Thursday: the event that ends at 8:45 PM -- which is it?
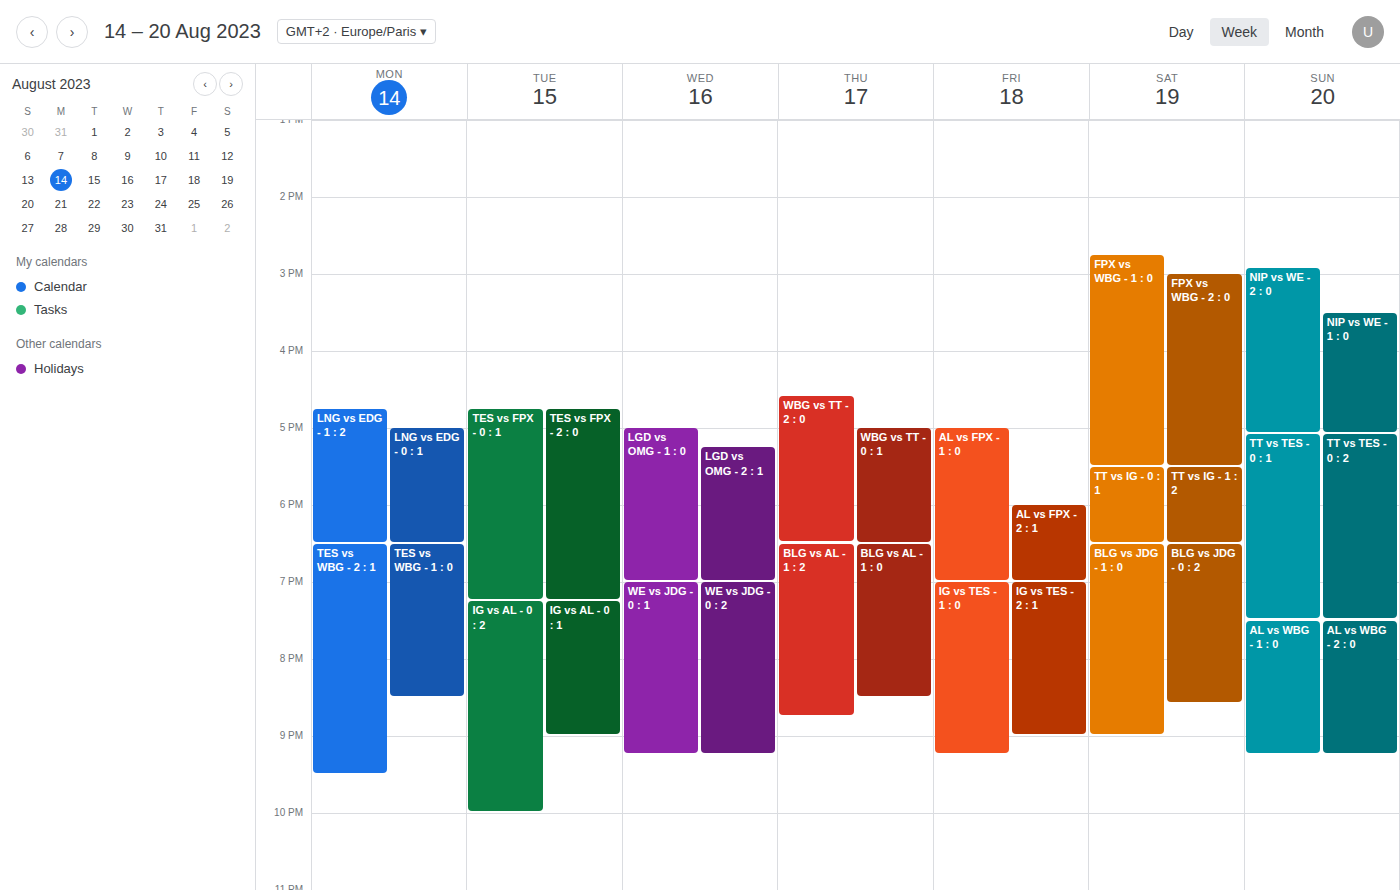
"BLG vs AL - 1 : 2"